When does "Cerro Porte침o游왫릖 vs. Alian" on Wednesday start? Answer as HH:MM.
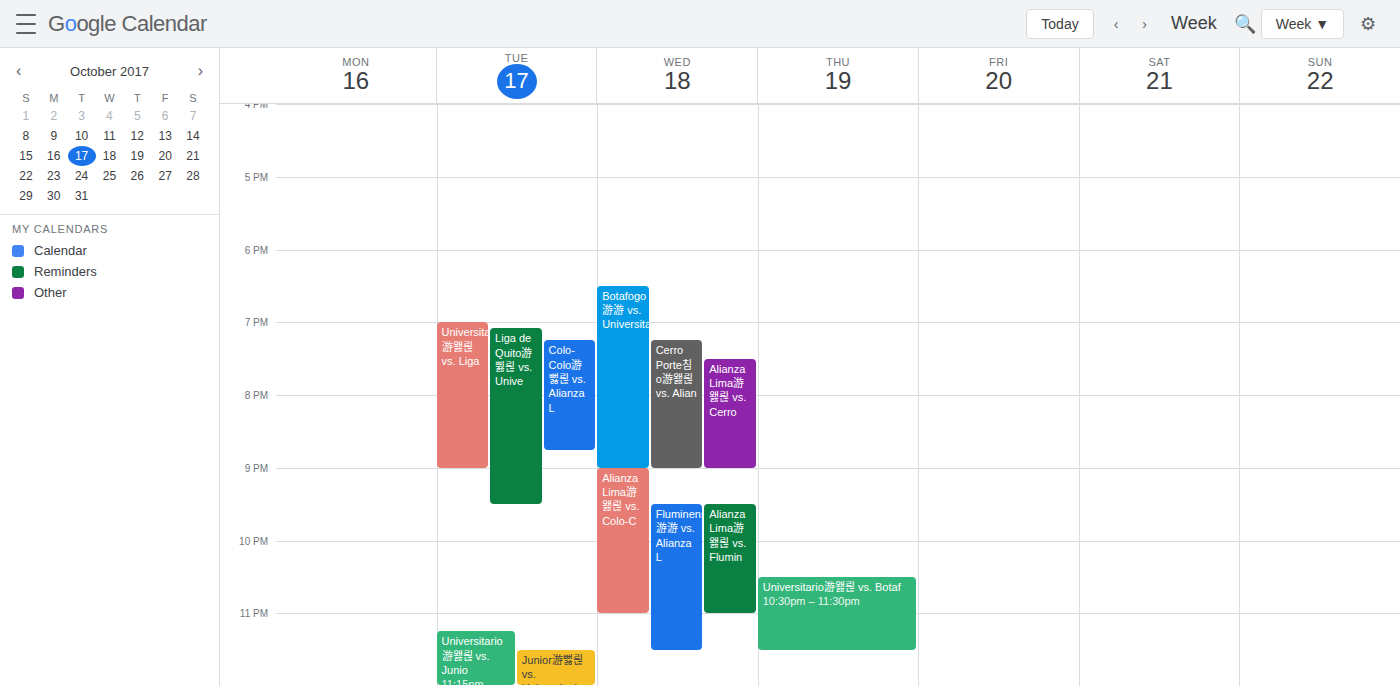
19:15